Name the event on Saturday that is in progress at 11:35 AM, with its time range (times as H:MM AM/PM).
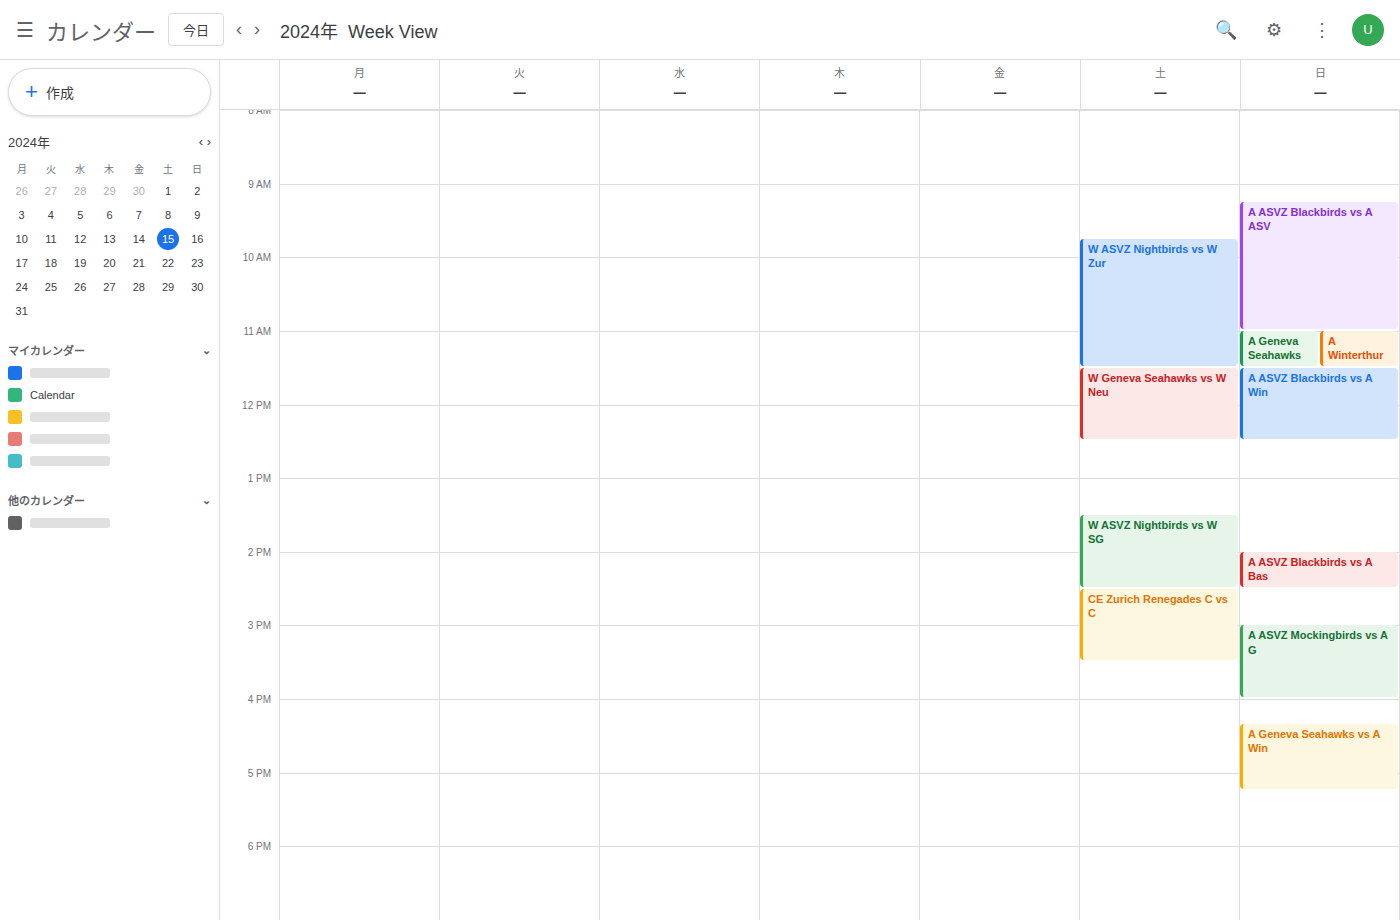
"W Geneva Seahawks vs W Neu", 11:30 AM to 12:30 PM